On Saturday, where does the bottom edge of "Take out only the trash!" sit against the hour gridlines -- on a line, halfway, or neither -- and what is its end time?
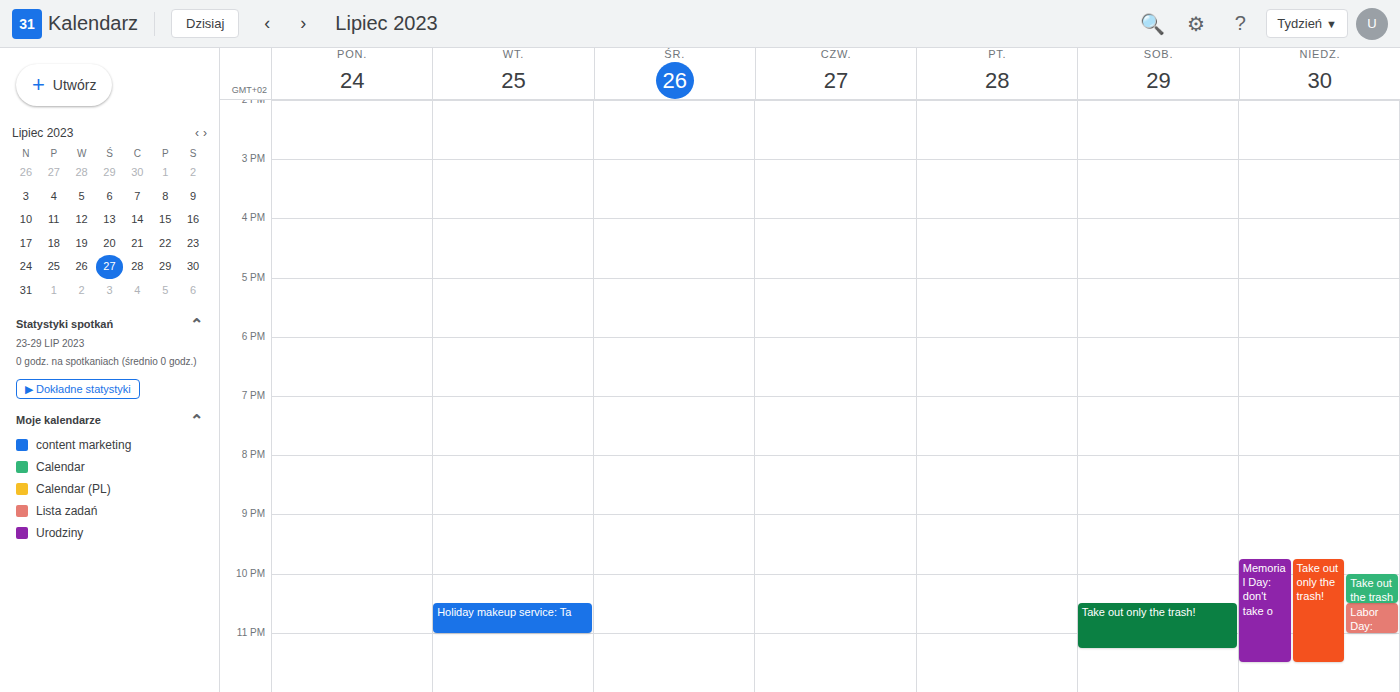
11:15 PM -- neither: a quarter of the way from the 11 PM line to the 12 AM line.